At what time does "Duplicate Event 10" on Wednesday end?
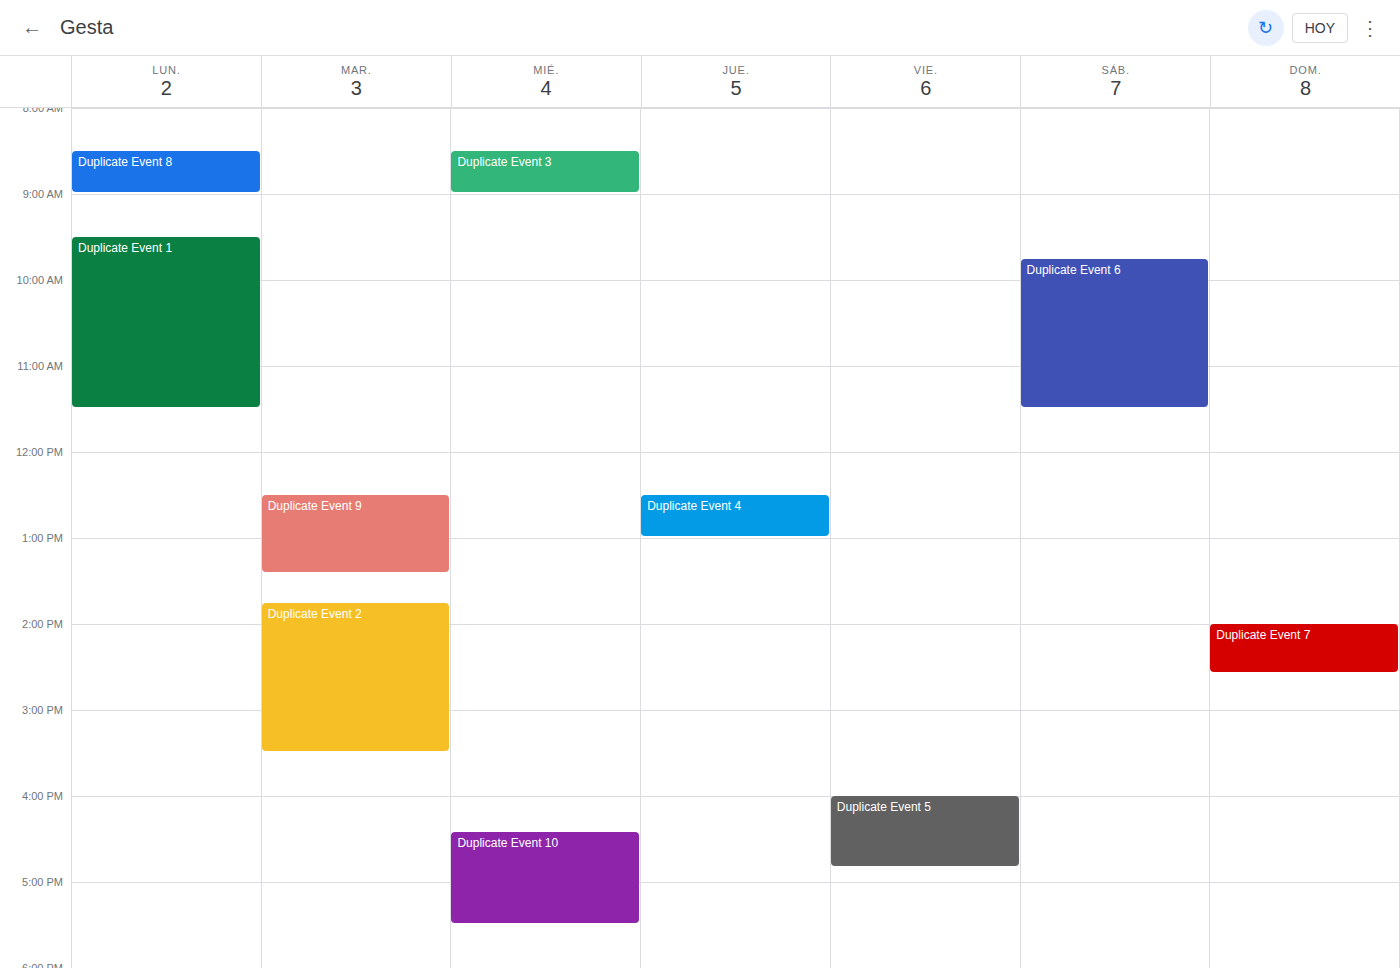
5:30 PM